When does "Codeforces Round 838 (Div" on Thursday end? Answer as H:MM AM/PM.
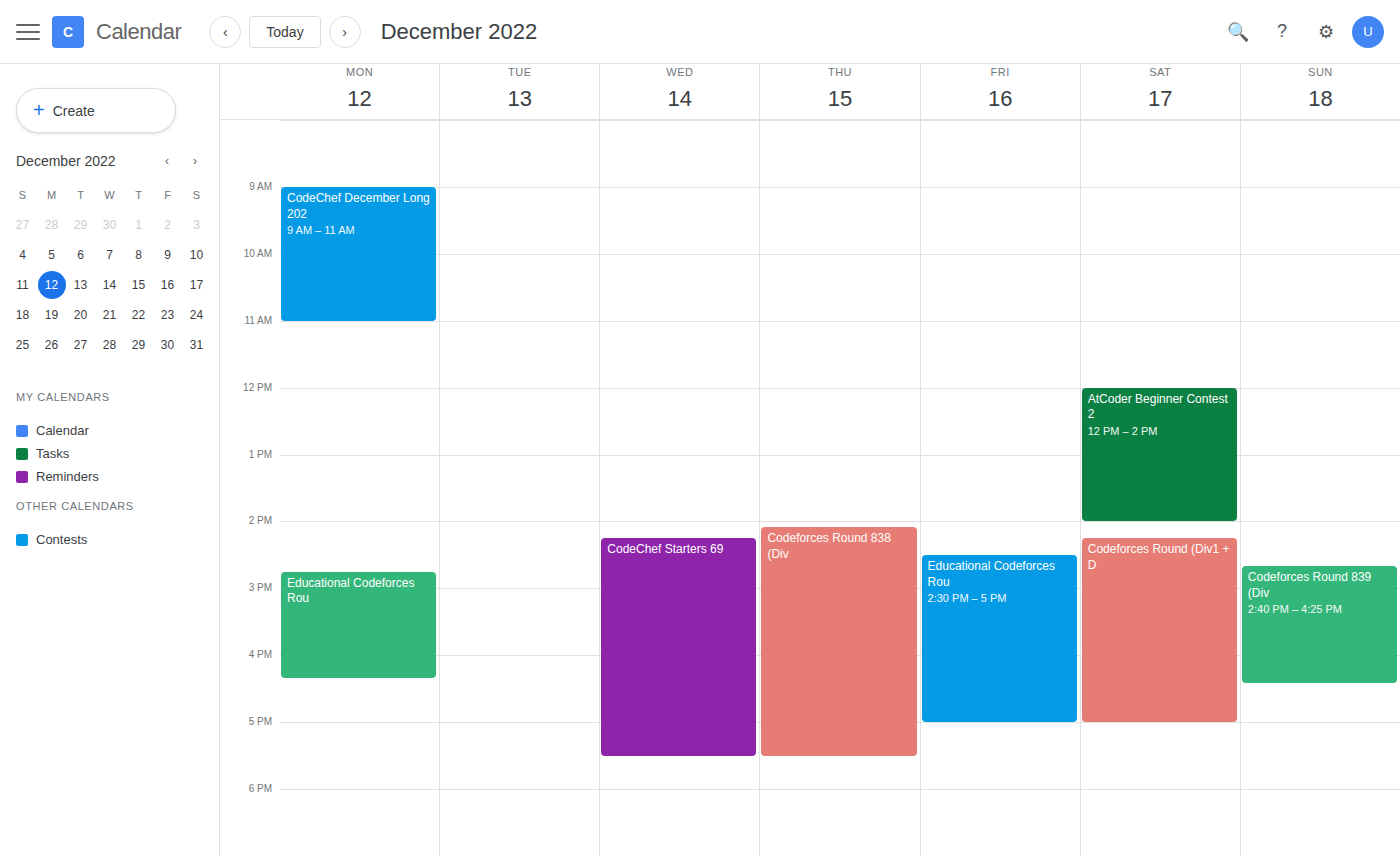
5:30 PM